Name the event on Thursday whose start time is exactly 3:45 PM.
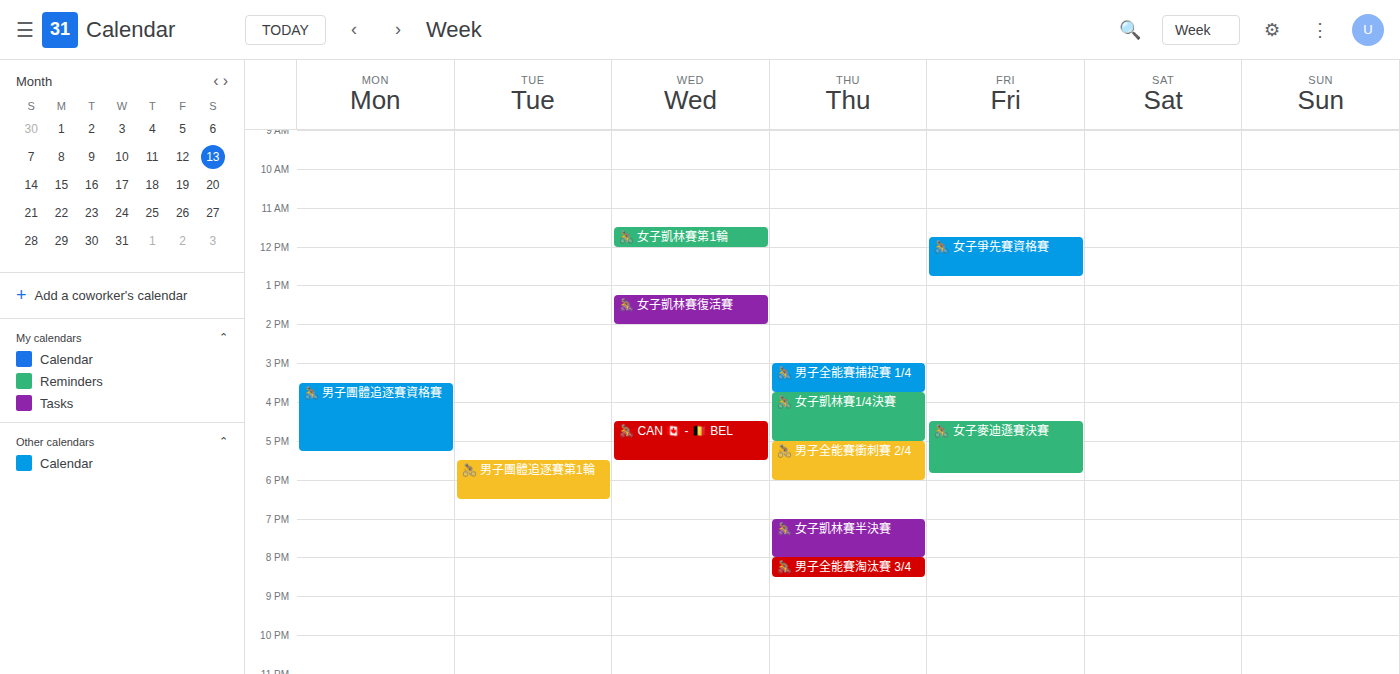
"🚴 女子凱林賽1/4決賽"